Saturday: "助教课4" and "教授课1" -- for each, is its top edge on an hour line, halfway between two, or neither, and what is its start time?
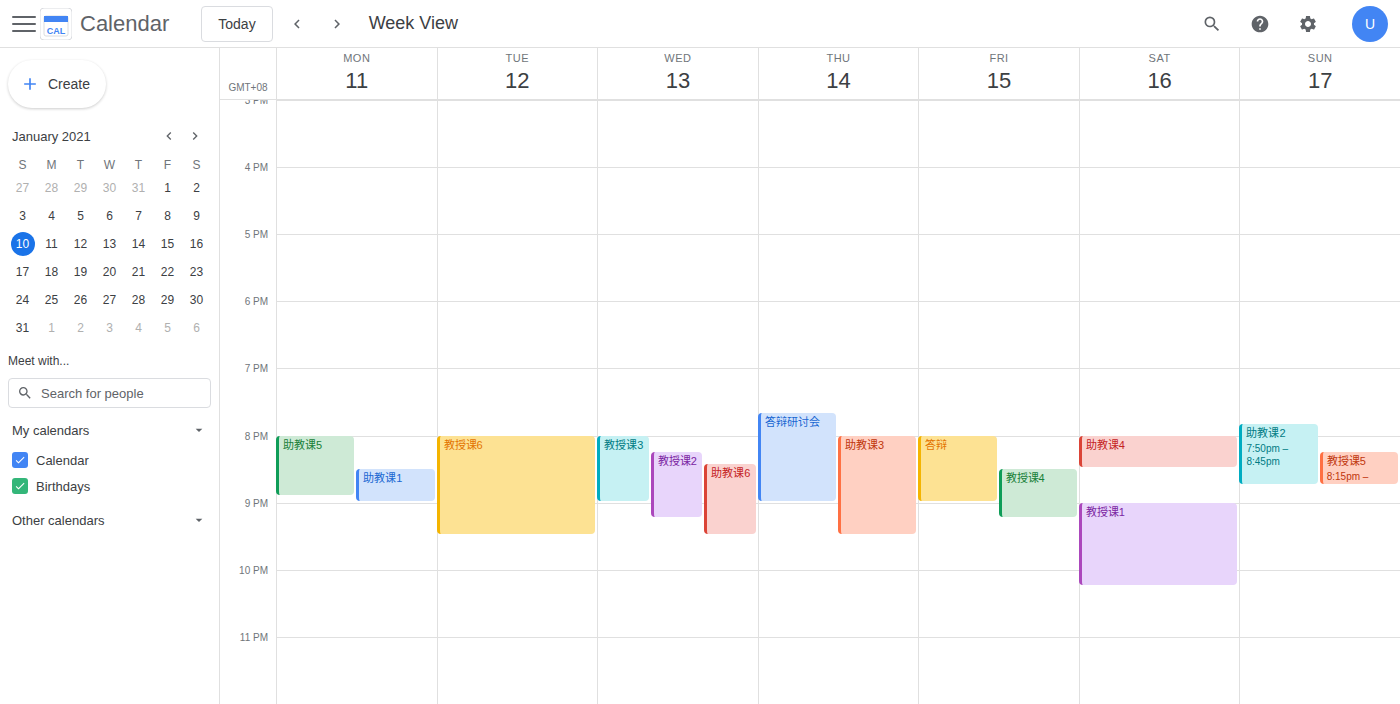
"助教课4": 8:00 PM, exactly on the 8 PM line. "教授课1": 9:00 PM, exactly on the 9 PM line.